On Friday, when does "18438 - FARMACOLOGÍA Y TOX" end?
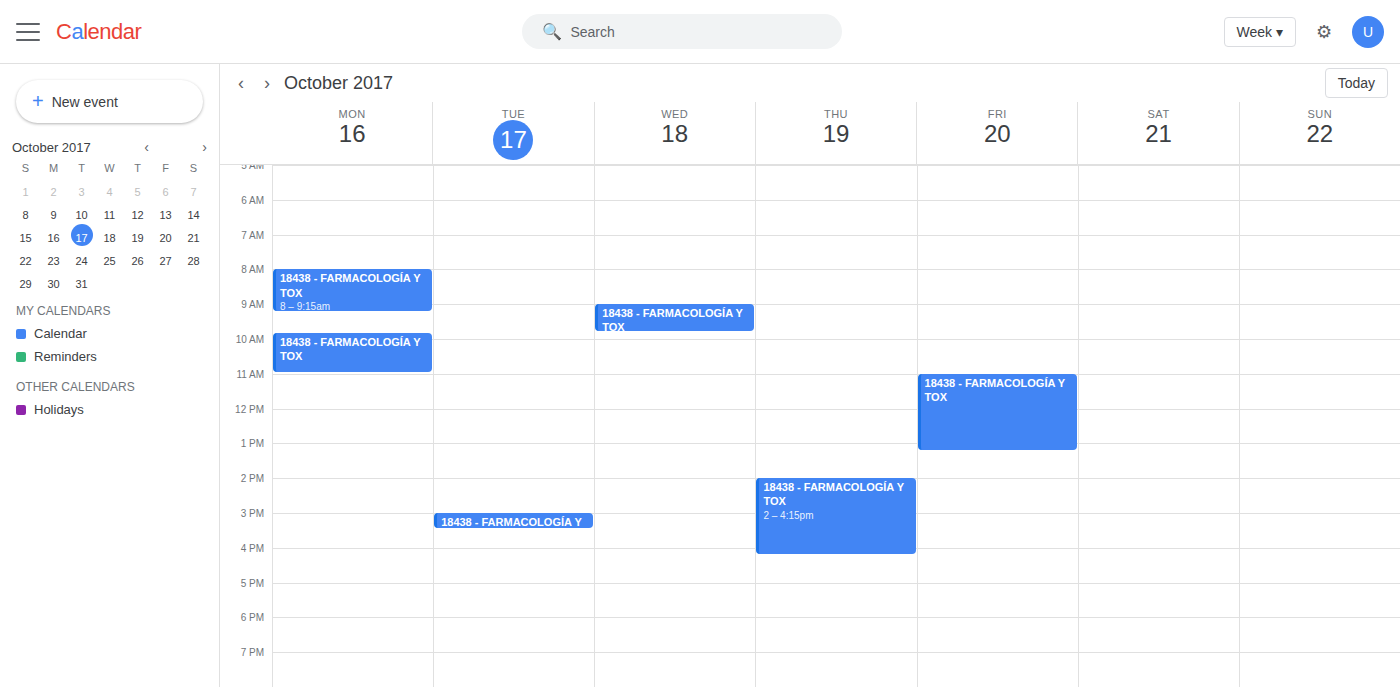
1:15 PM